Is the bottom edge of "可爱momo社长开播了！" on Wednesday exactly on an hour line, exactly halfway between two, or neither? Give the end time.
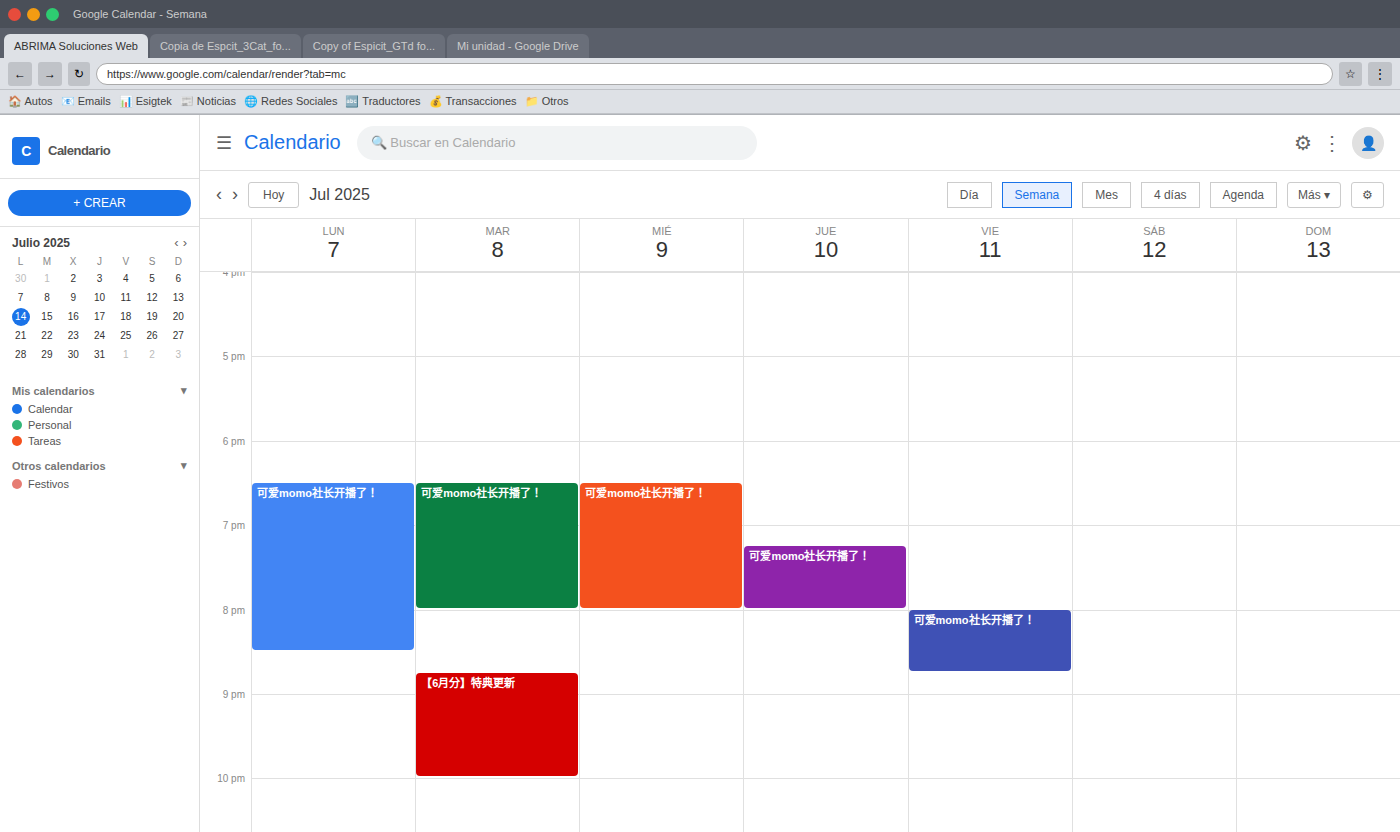
8:00 PM -- exactly on the 8 PM line.